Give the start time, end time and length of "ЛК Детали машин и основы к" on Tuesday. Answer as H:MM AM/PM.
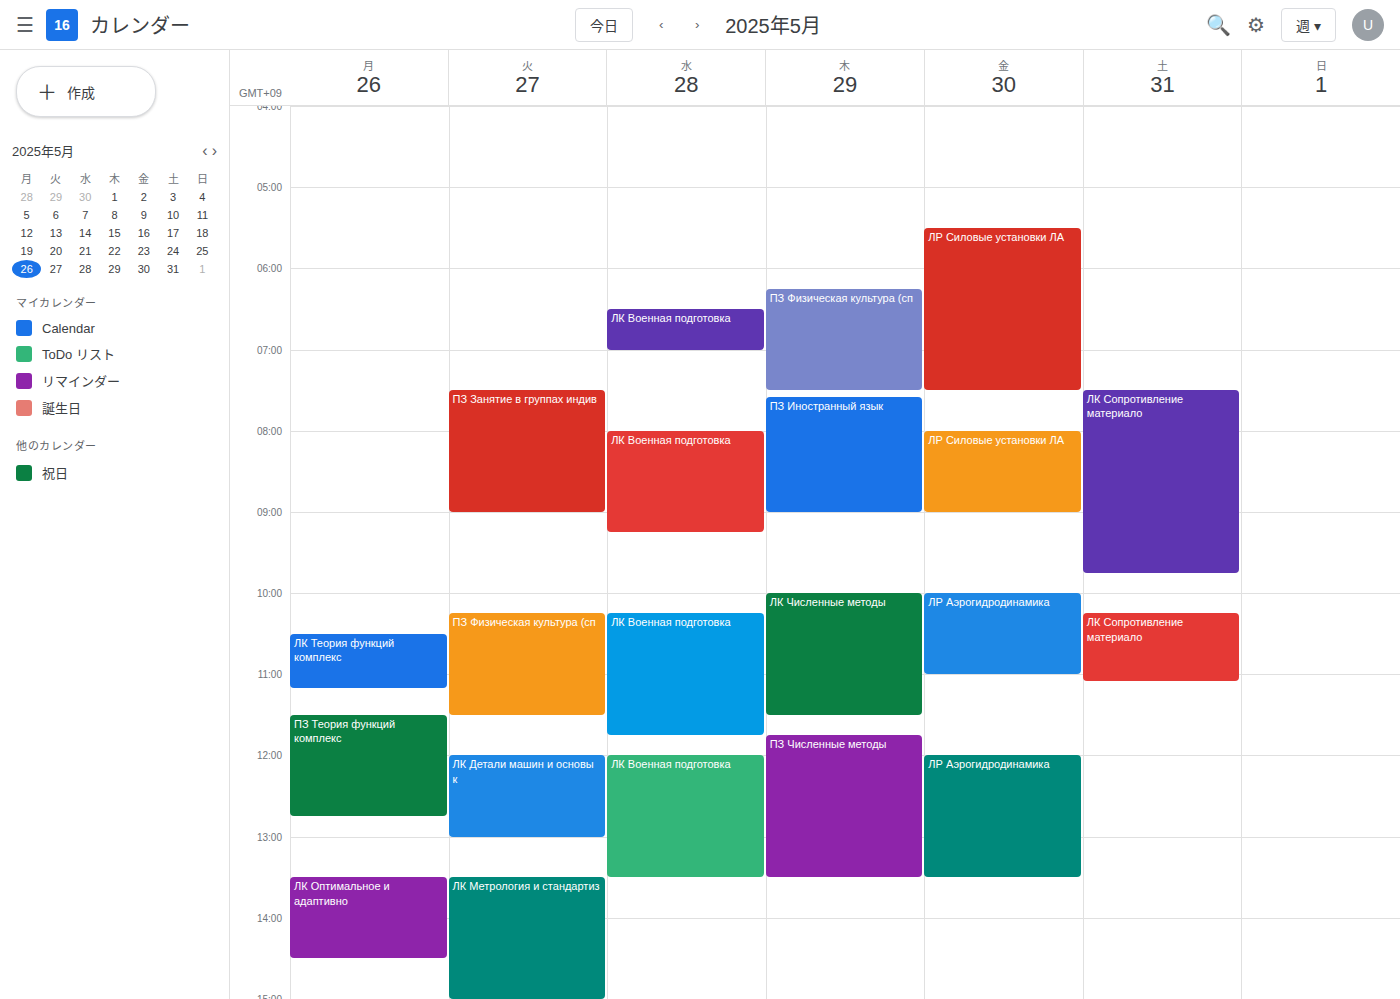
12:00 PM to 1:00 PM, 1 hour